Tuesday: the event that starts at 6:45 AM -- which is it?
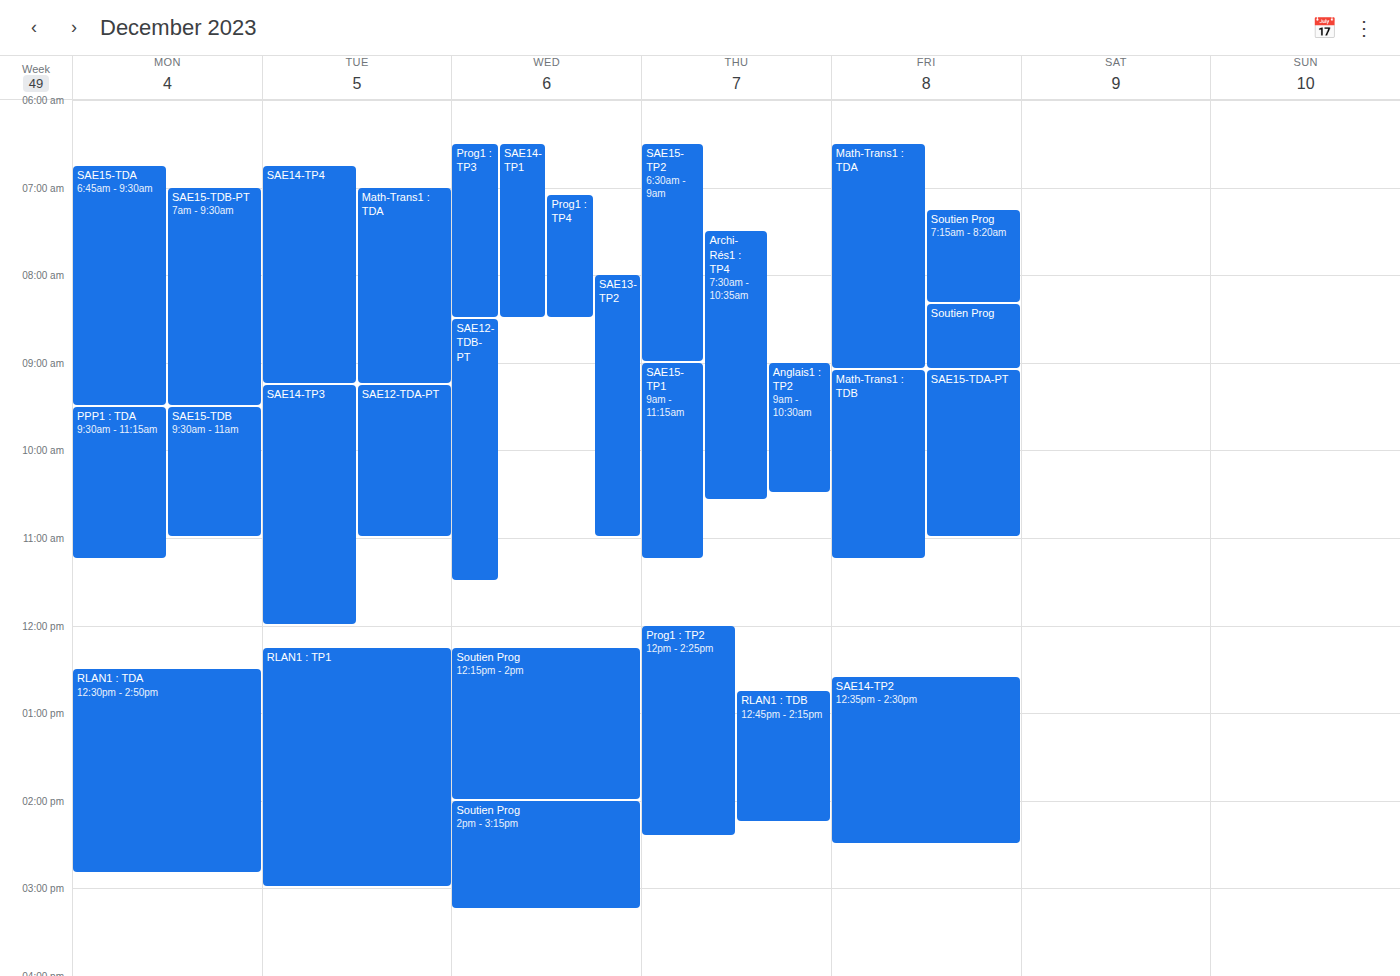
"SAE14-TP4"